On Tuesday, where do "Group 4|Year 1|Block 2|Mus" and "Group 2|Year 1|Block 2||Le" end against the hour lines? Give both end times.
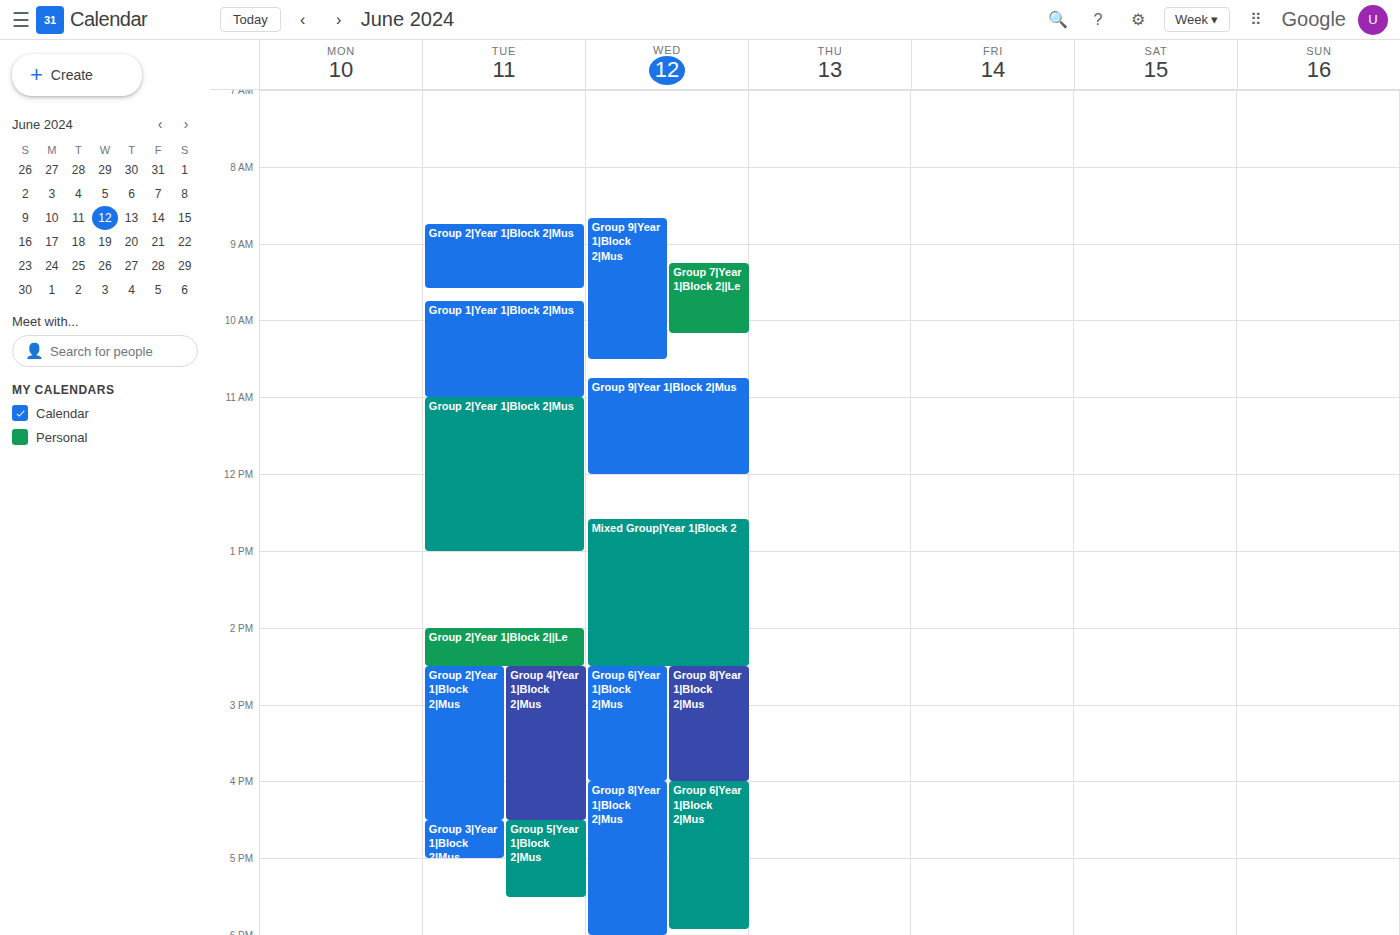
"Group 4|Year 1|Block 2|Mus": 4:30 PM, halfway between the 4 PM and 5 PM lines. "Group 2|Year 1|Block 2||Le": 2:30 PM, halfway between the 2 PM and 3 PM lines.